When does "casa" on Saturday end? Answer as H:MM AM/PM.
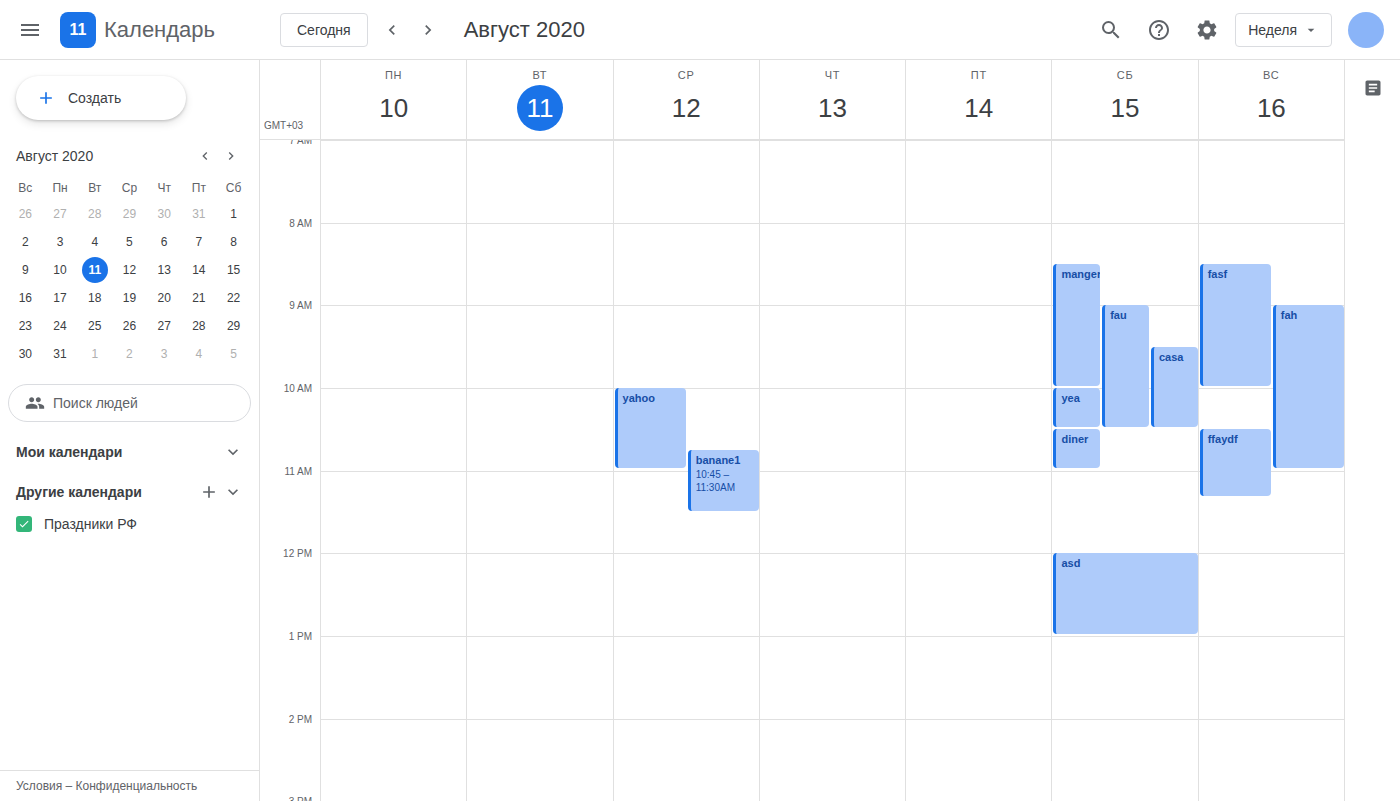
10:30 AM